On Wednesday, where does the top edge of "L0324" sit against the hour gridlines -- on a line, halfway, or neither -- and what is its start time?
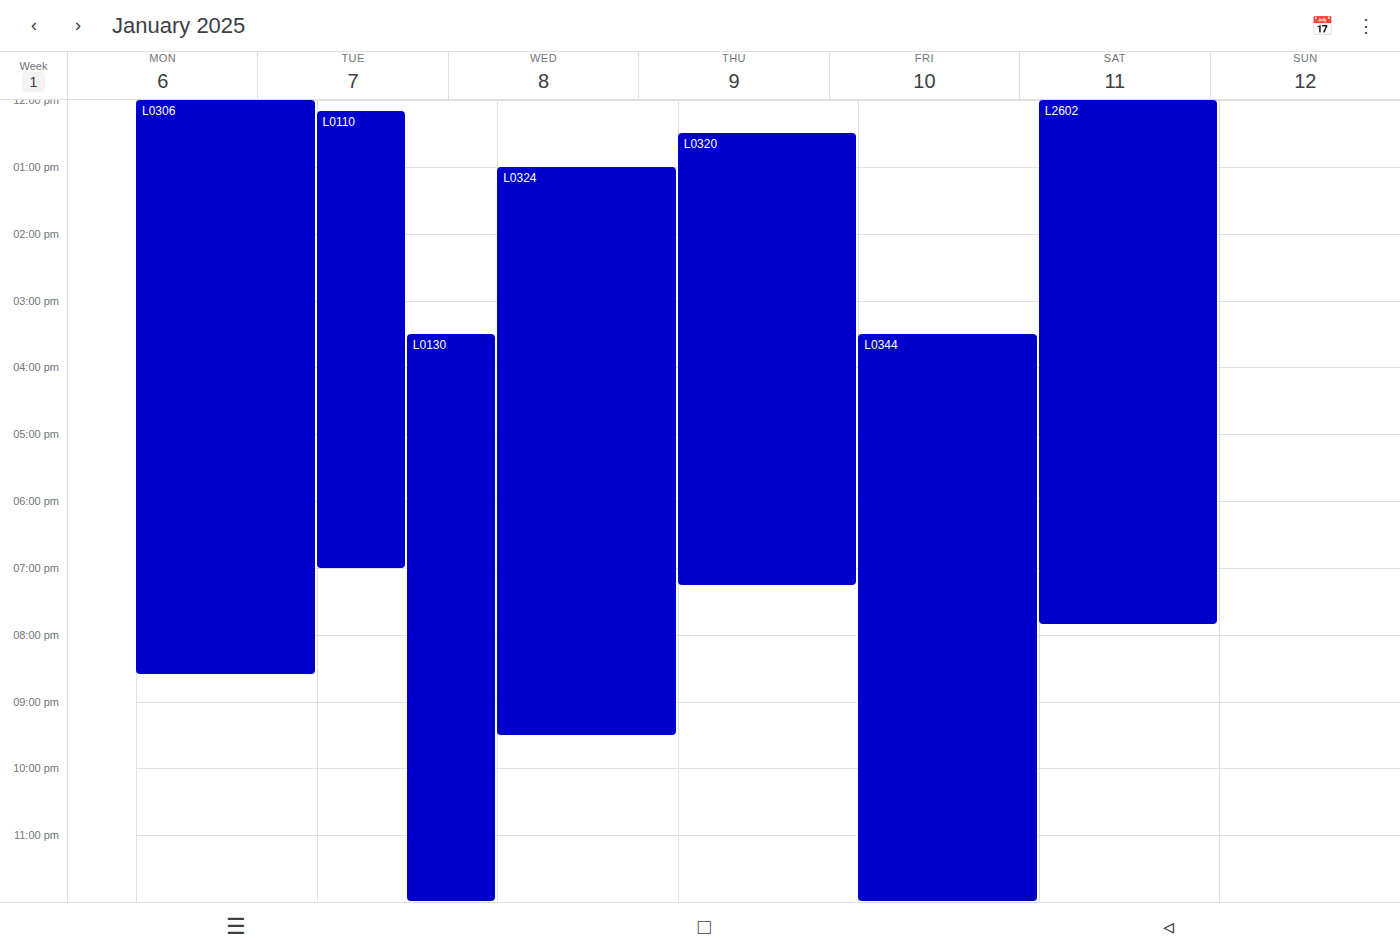
1:00 PM -- exactly on the 1 PM line.